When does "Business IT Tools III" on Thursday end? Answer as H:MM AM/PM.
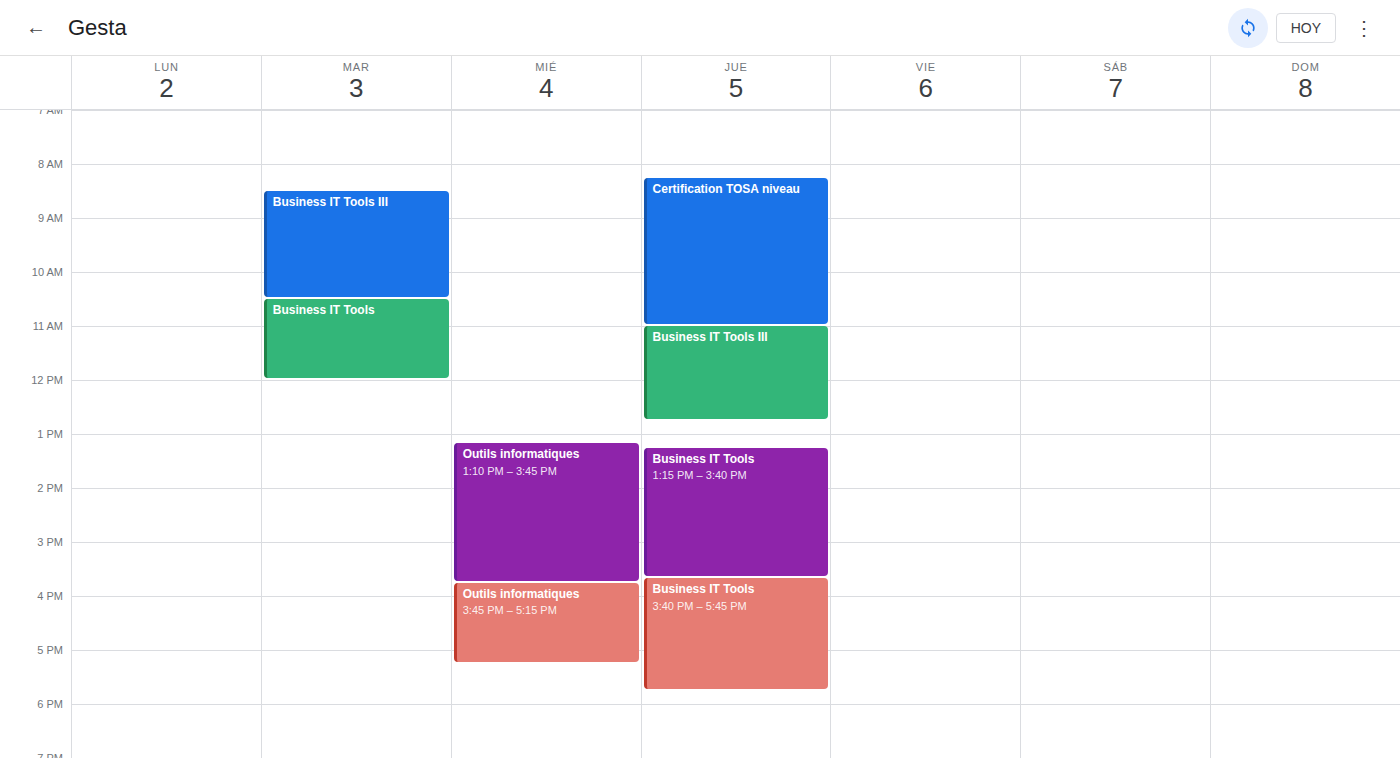
12:45 PM